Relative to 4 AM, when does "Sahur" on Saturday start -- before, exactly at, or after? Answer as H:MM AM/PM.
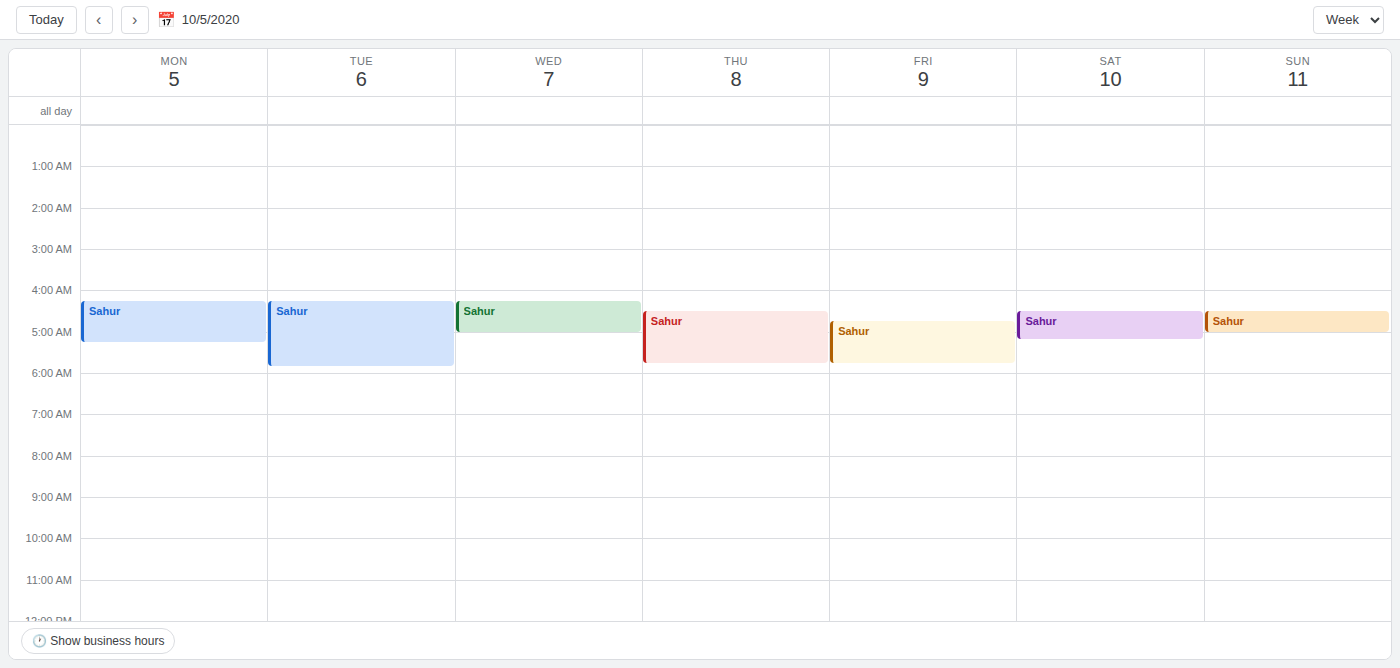
4:30 AM -- after 4 AM, 30 minutes below the 4 AM line.